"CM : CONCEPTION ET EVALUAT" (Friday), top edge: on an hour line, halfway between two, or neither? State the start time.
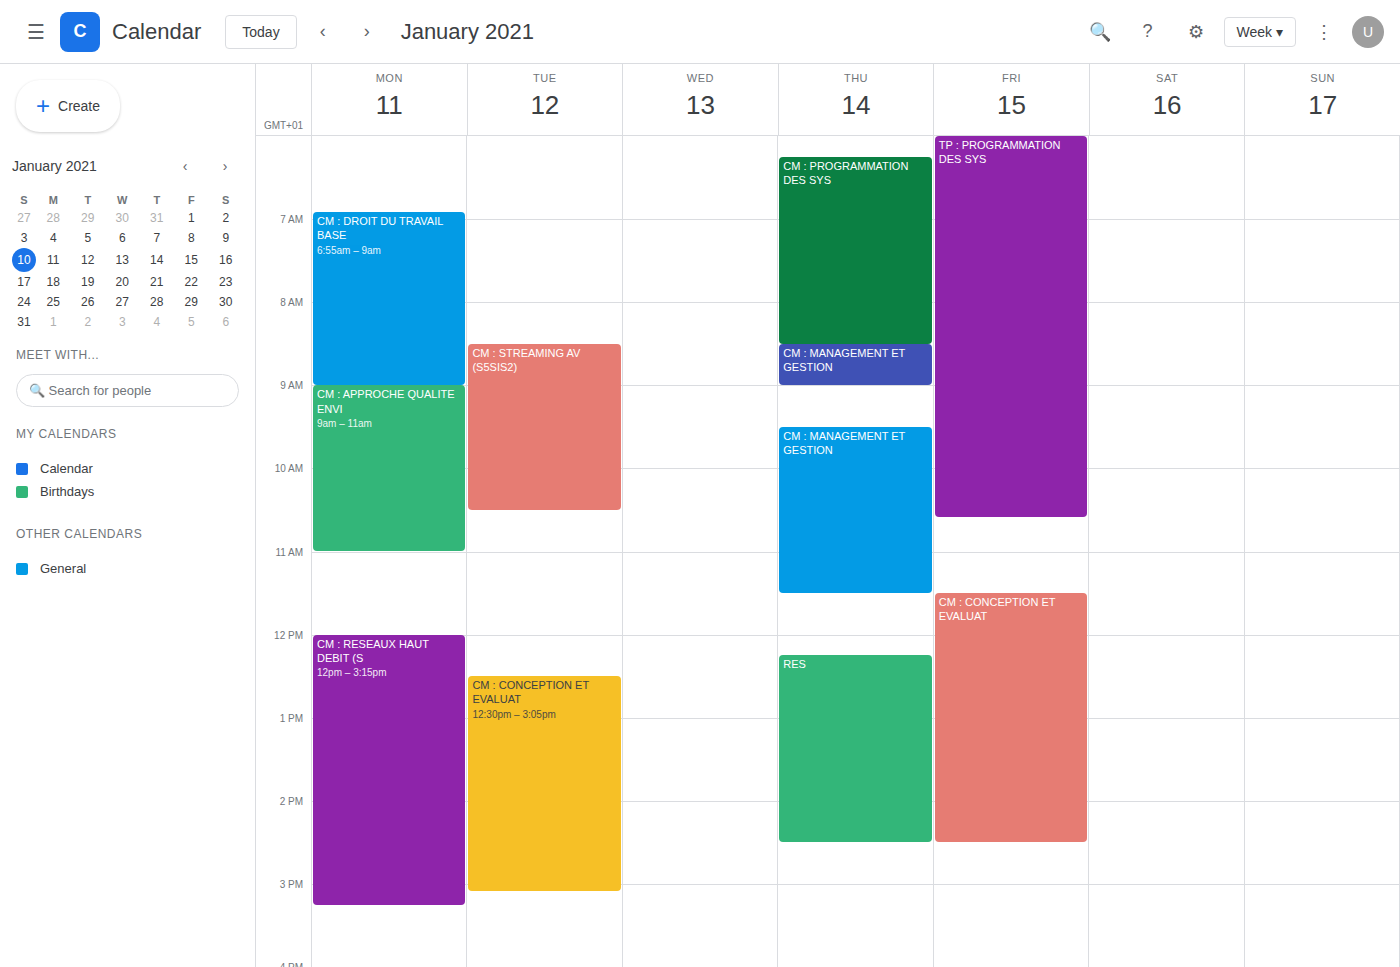
11:30 AM -- halfway between the 11 AM and 12 PM lines.